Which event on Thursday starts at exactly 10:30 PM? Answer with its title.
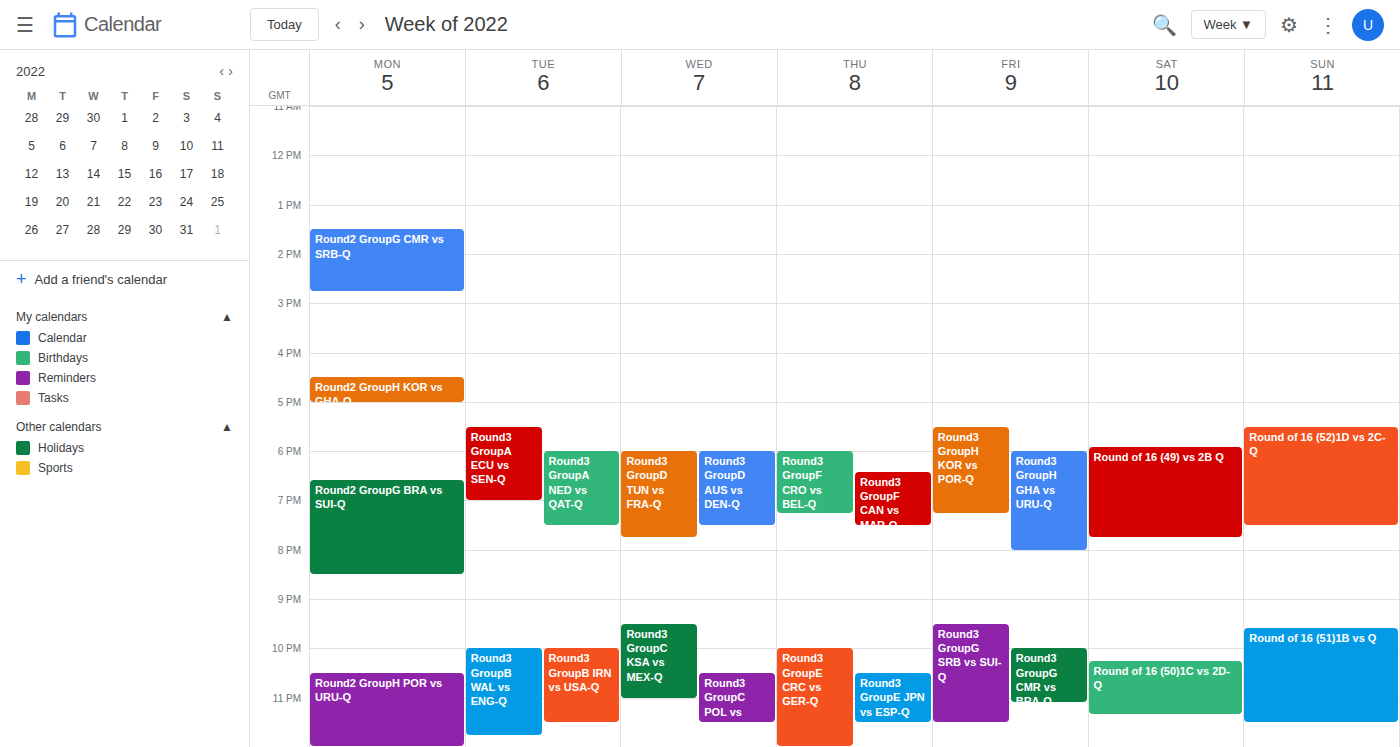
"Round3 GroupE JPN vs ESP-Q"